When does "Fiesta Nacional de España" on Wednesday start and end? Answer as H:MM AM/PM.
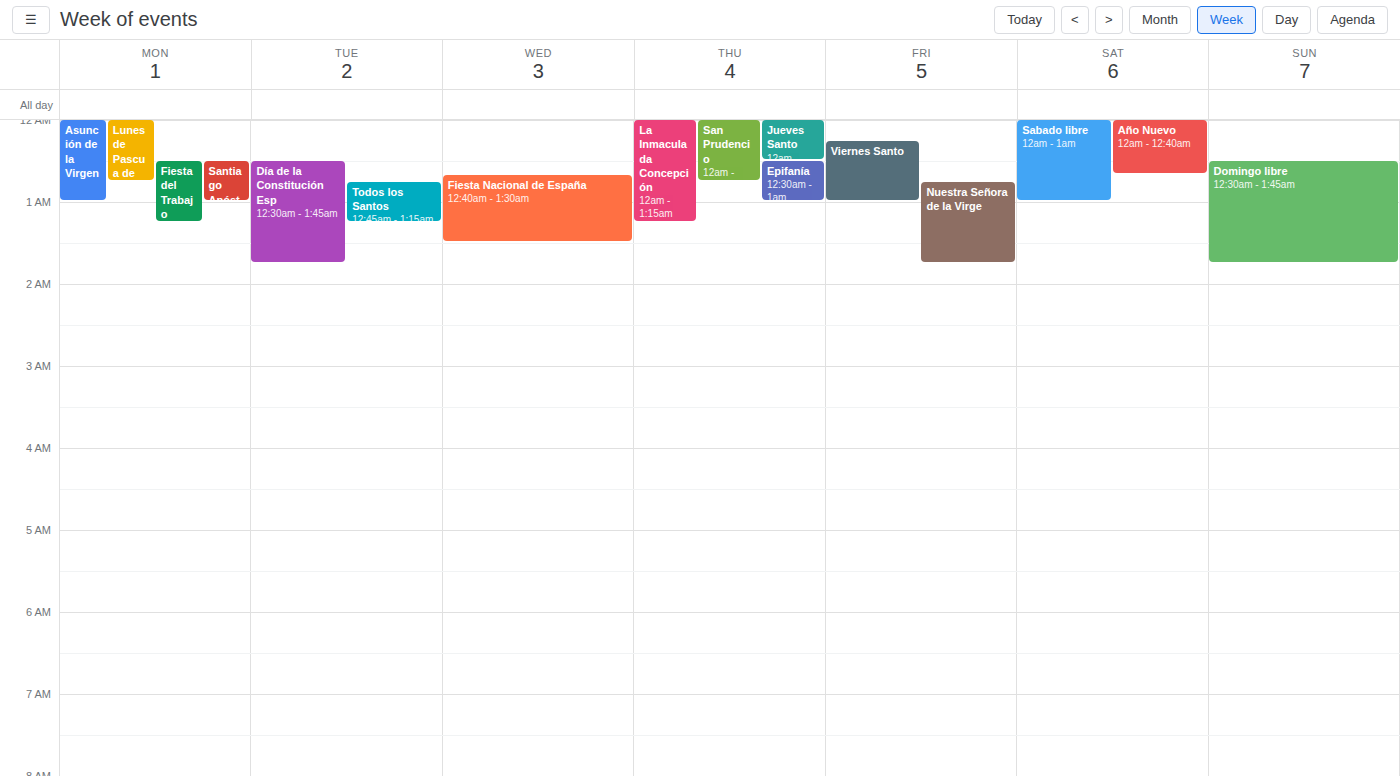
12:40 AM to 1:30 AM